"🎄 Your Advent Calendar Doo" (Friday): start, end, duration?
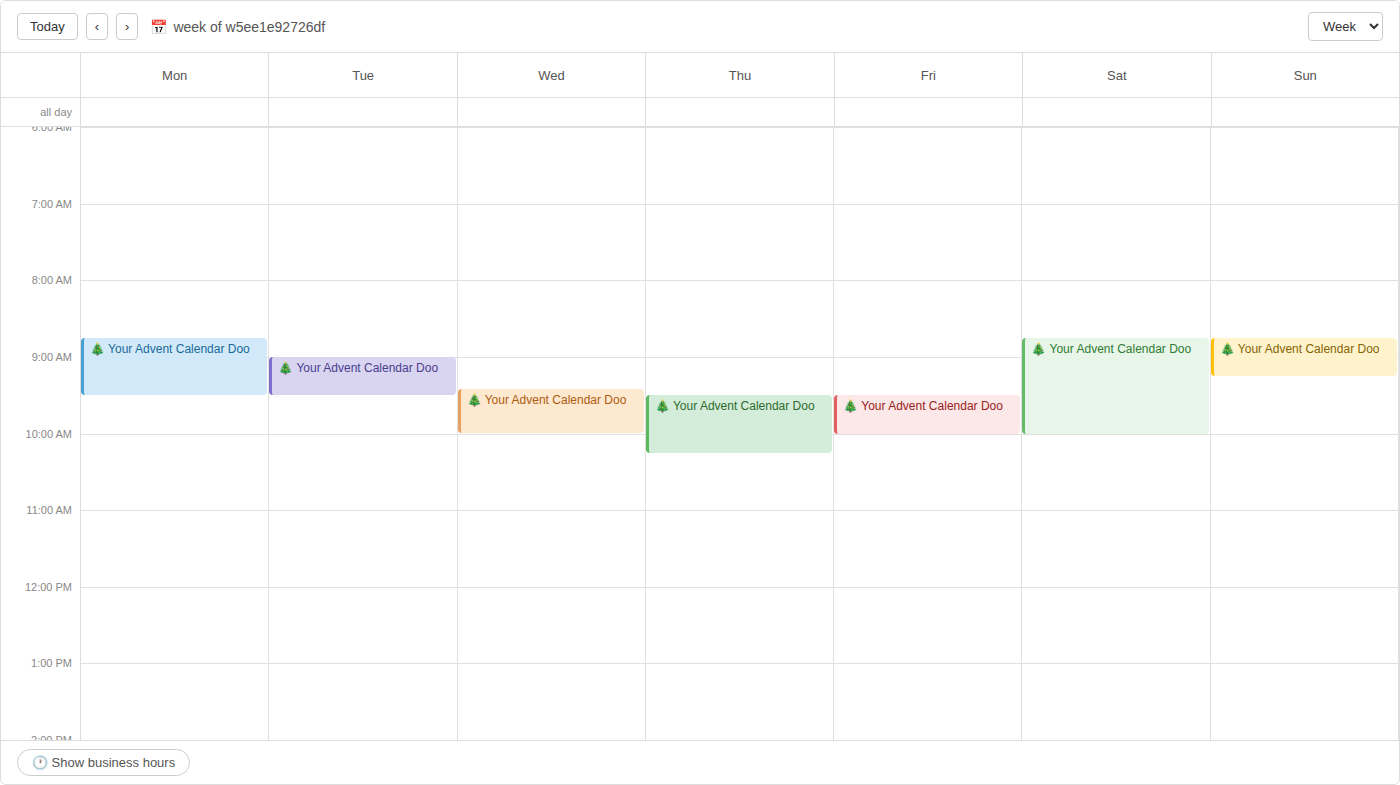
9:30 AM to 10:00 AM, 30 minutes